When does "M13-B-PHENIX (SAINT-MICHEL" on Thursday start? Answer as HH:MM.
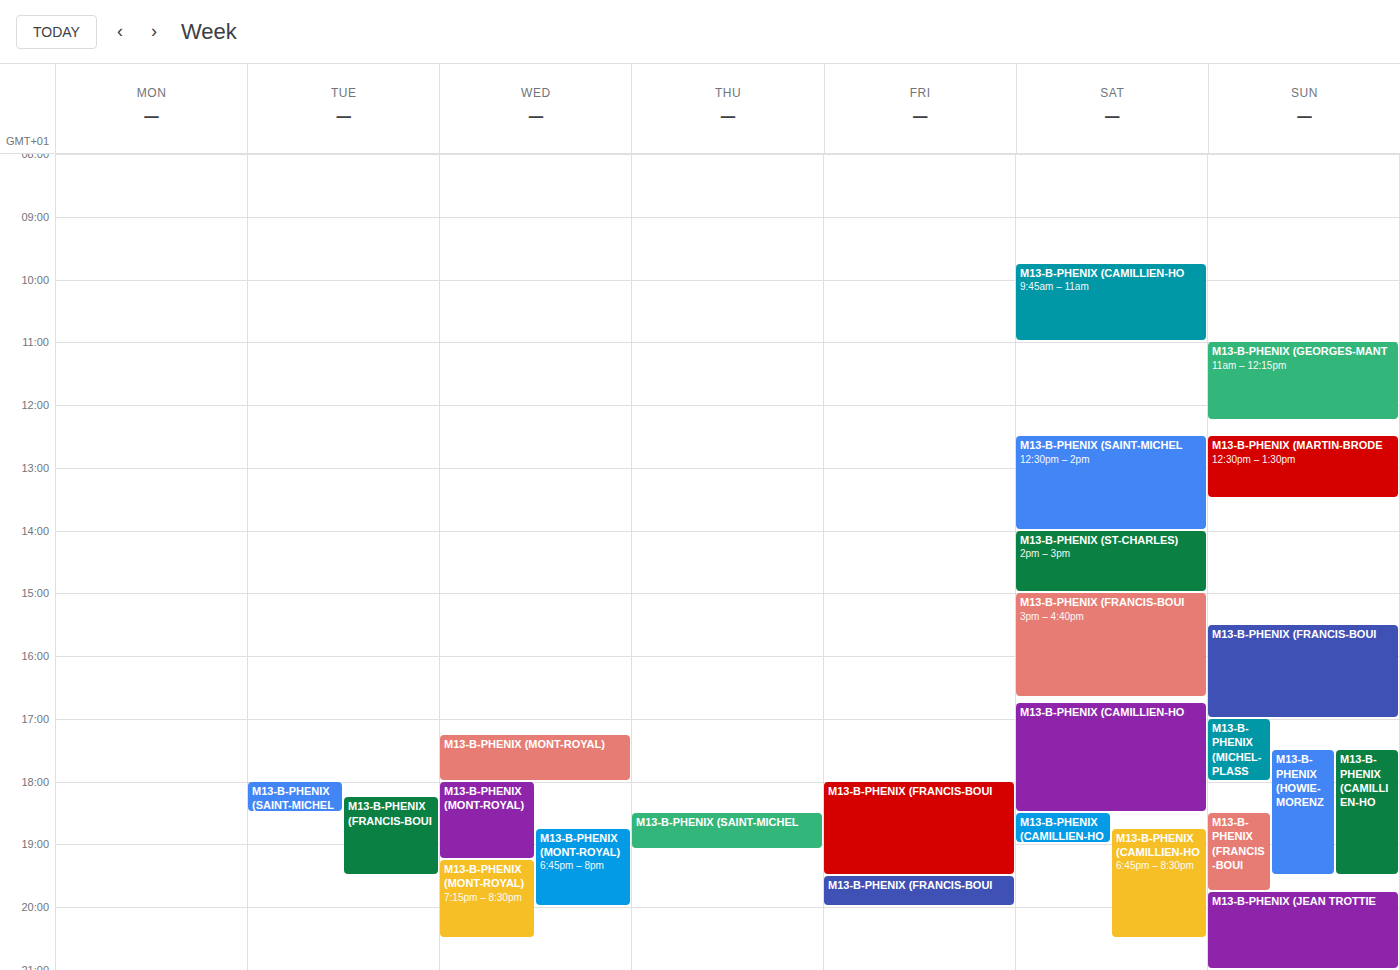
18:30